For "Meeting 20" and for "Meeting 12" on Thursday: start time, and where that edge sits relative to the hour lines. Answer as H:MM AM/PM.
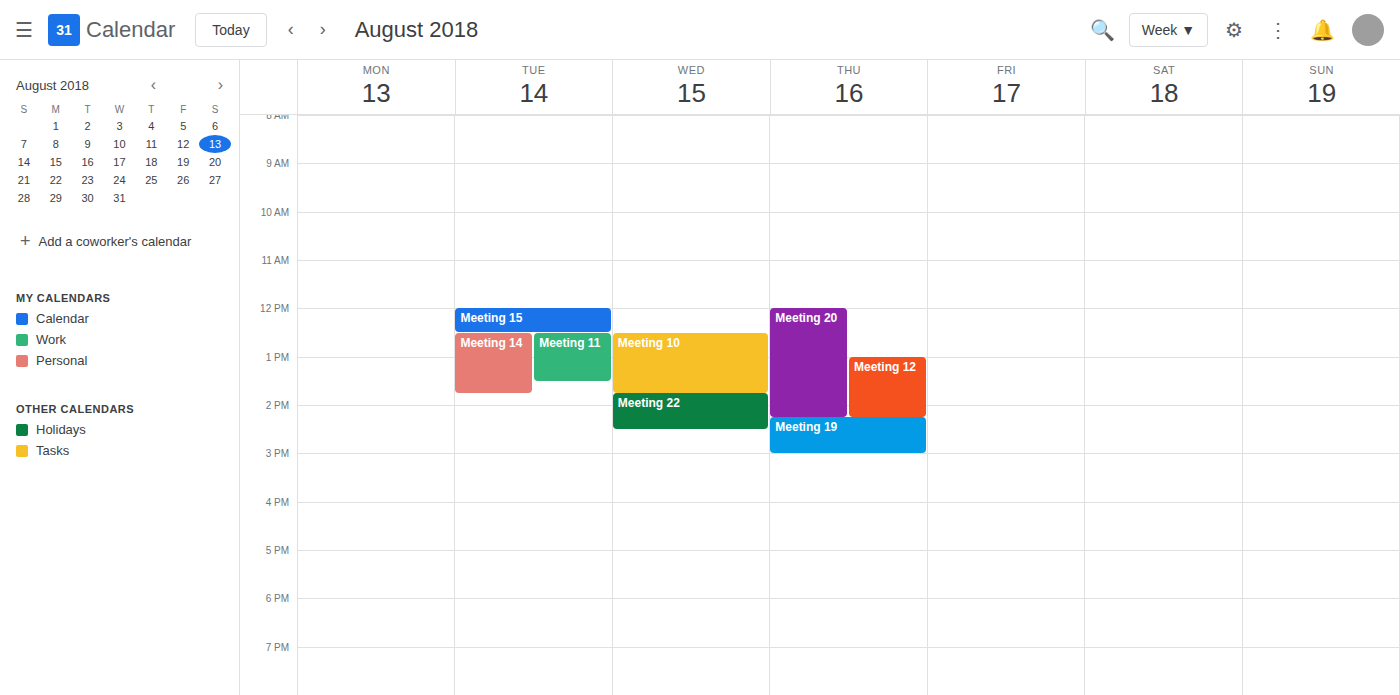
"Meeting 20": 12:00 PM, exactly on the 12 PM line. "Meeting 12": 1:00 PM, exactly on the 1 PM line.